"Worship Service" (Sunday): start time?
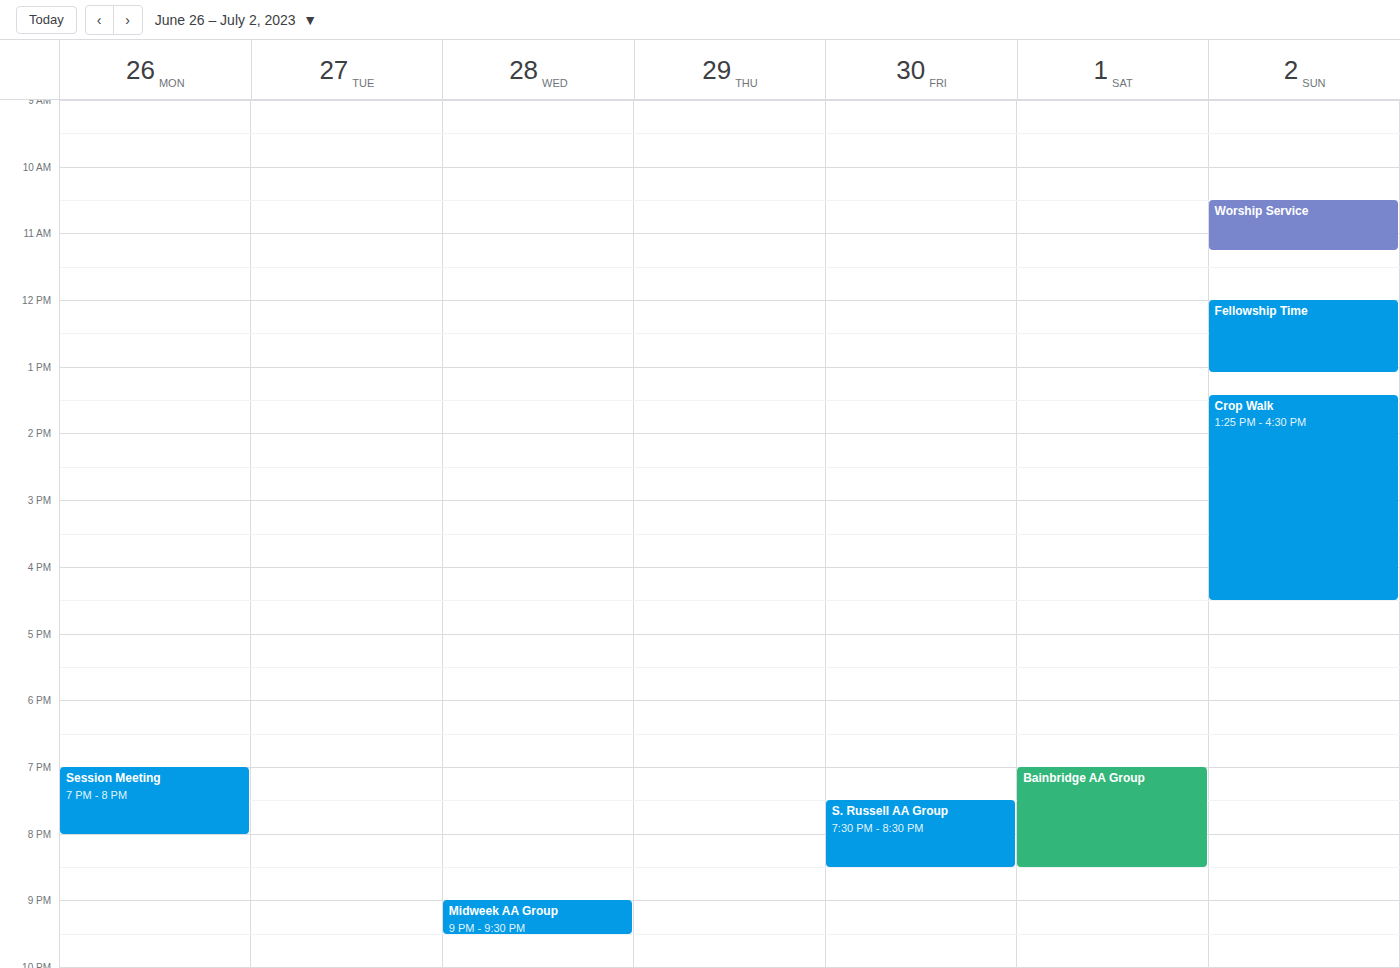
10:30 AM